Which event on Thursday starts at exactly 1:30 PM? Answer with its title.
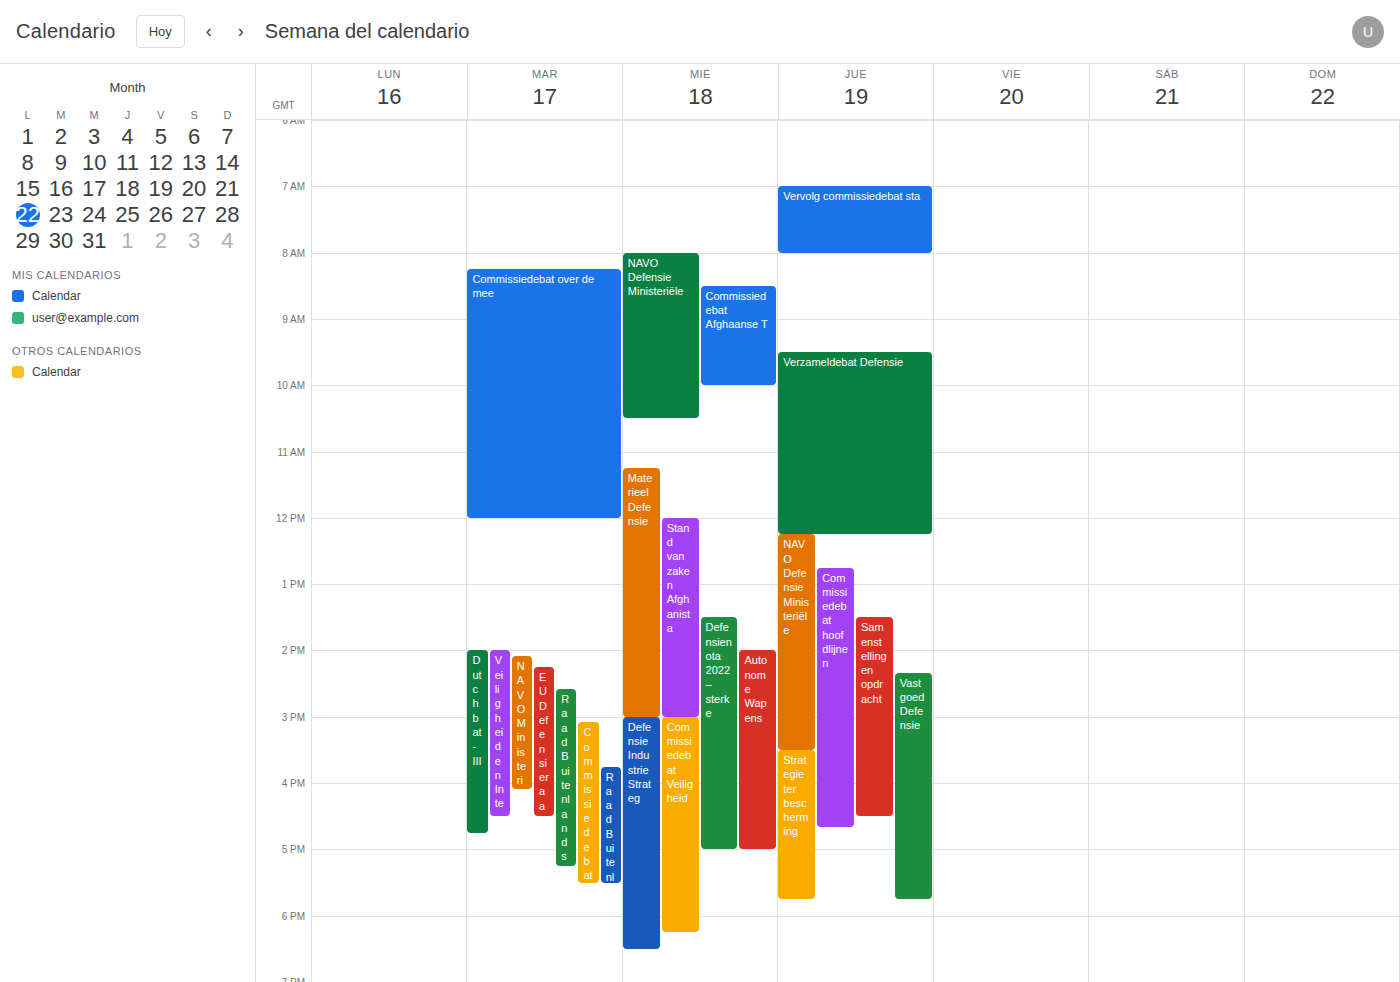
"Samenstelling en opdracht"